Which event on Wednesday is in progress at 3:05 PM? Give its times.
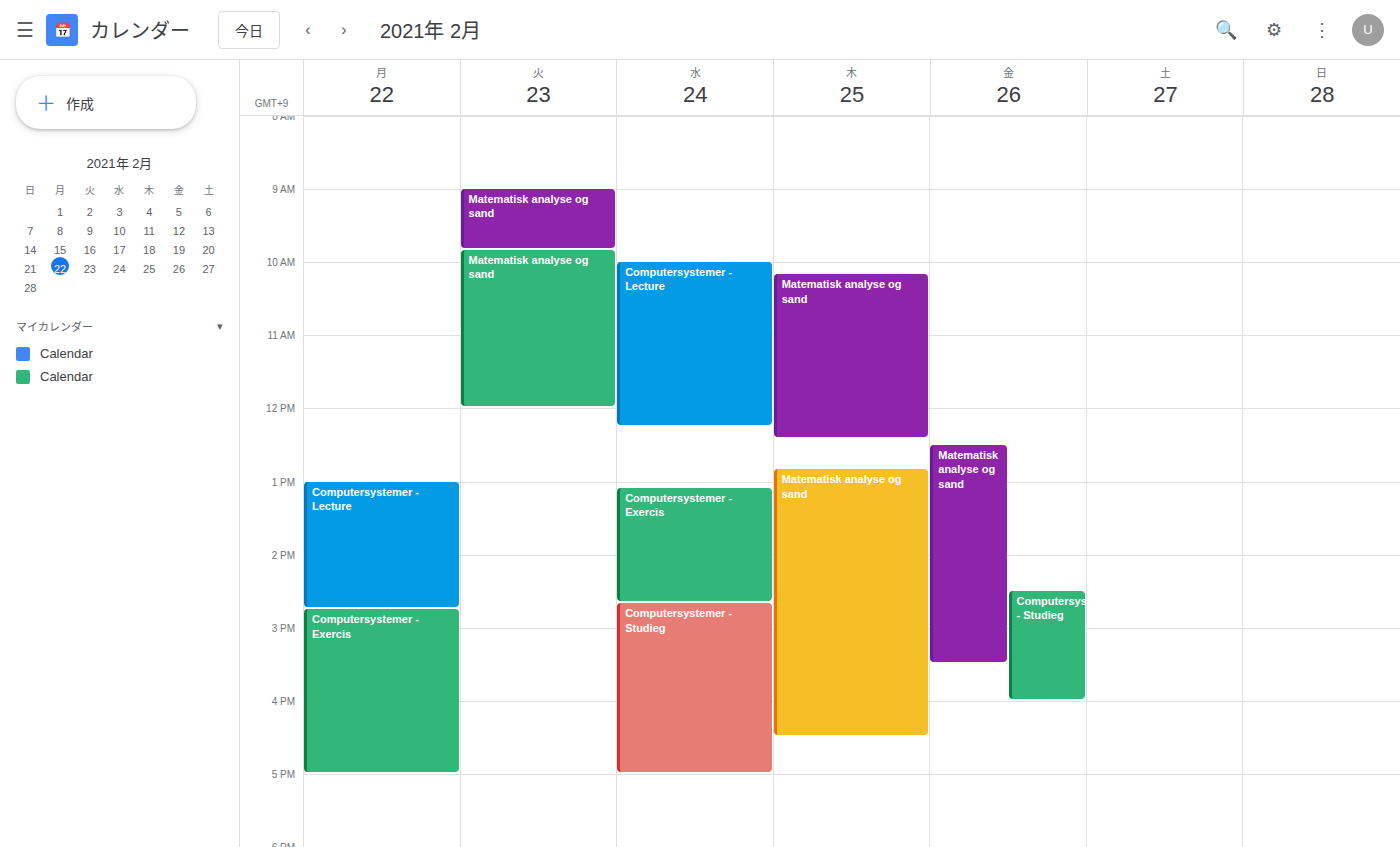
"Computersystemer - Studieg", 2:40 PM to 5:00 PM